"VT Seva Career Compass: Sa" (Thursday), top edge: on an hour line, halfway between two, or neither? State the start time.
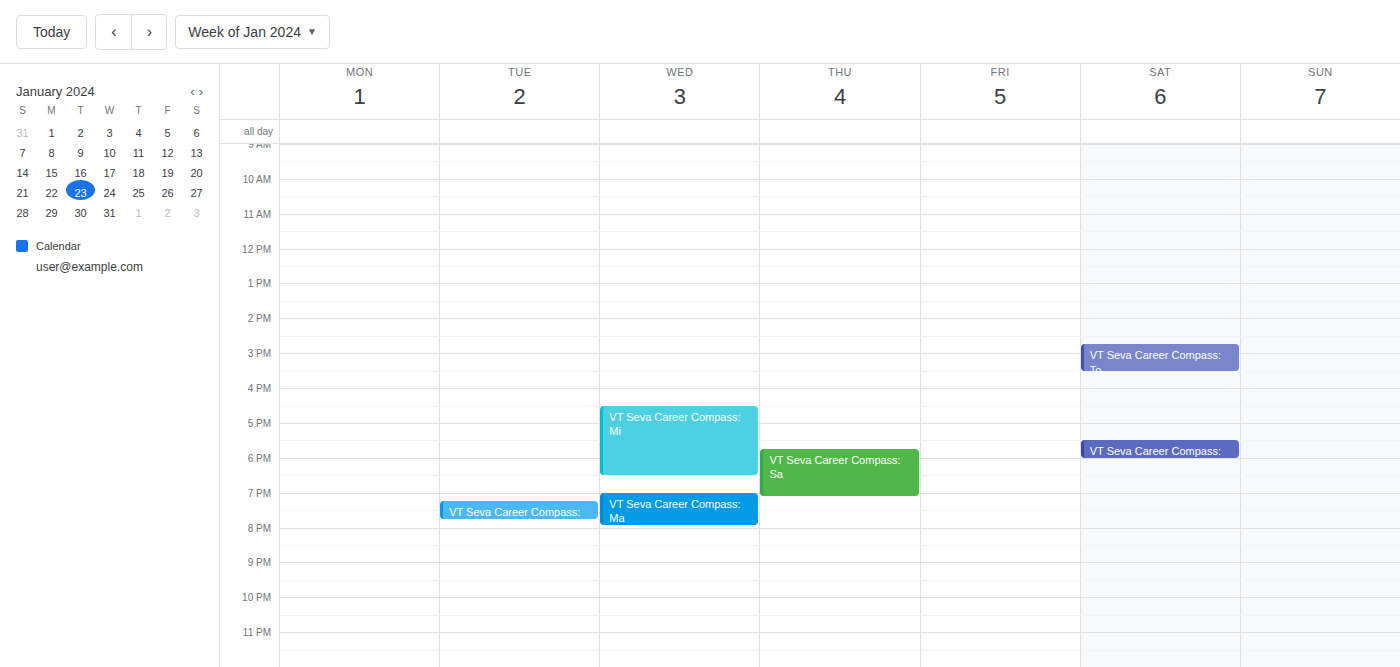
5:45 PM -- neither: three quarters of the way from the 5 PM line to the 6 PM line.